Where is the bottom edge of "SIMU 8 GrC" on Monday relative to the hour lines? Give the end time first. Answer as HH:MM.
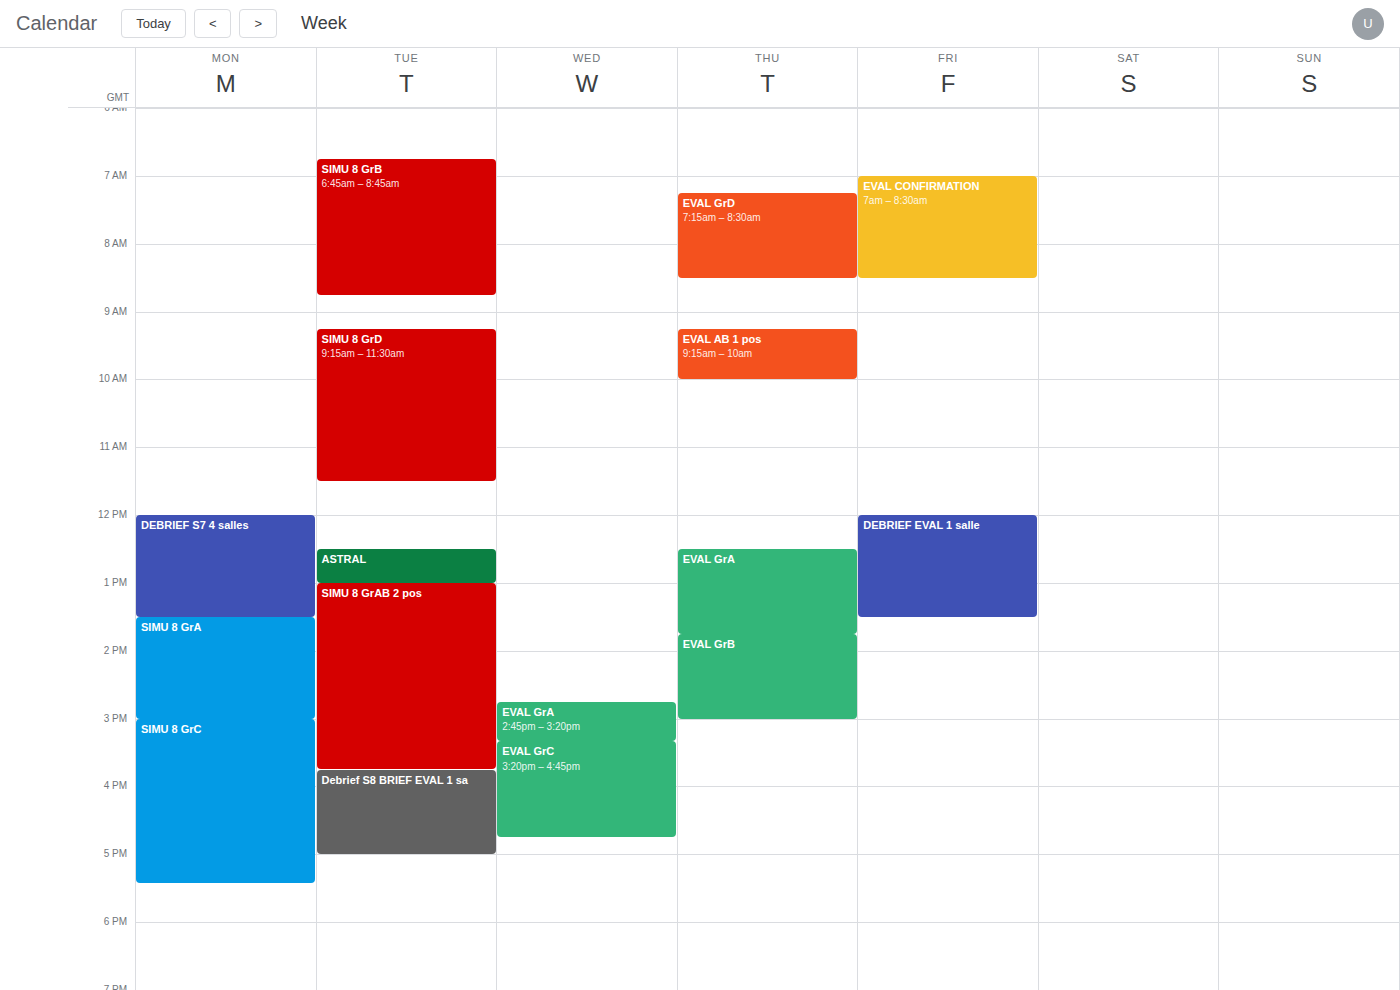
17:25 -- neither: 25 minutes below the 17:00 line and 35 minutes above the 18:00 line.